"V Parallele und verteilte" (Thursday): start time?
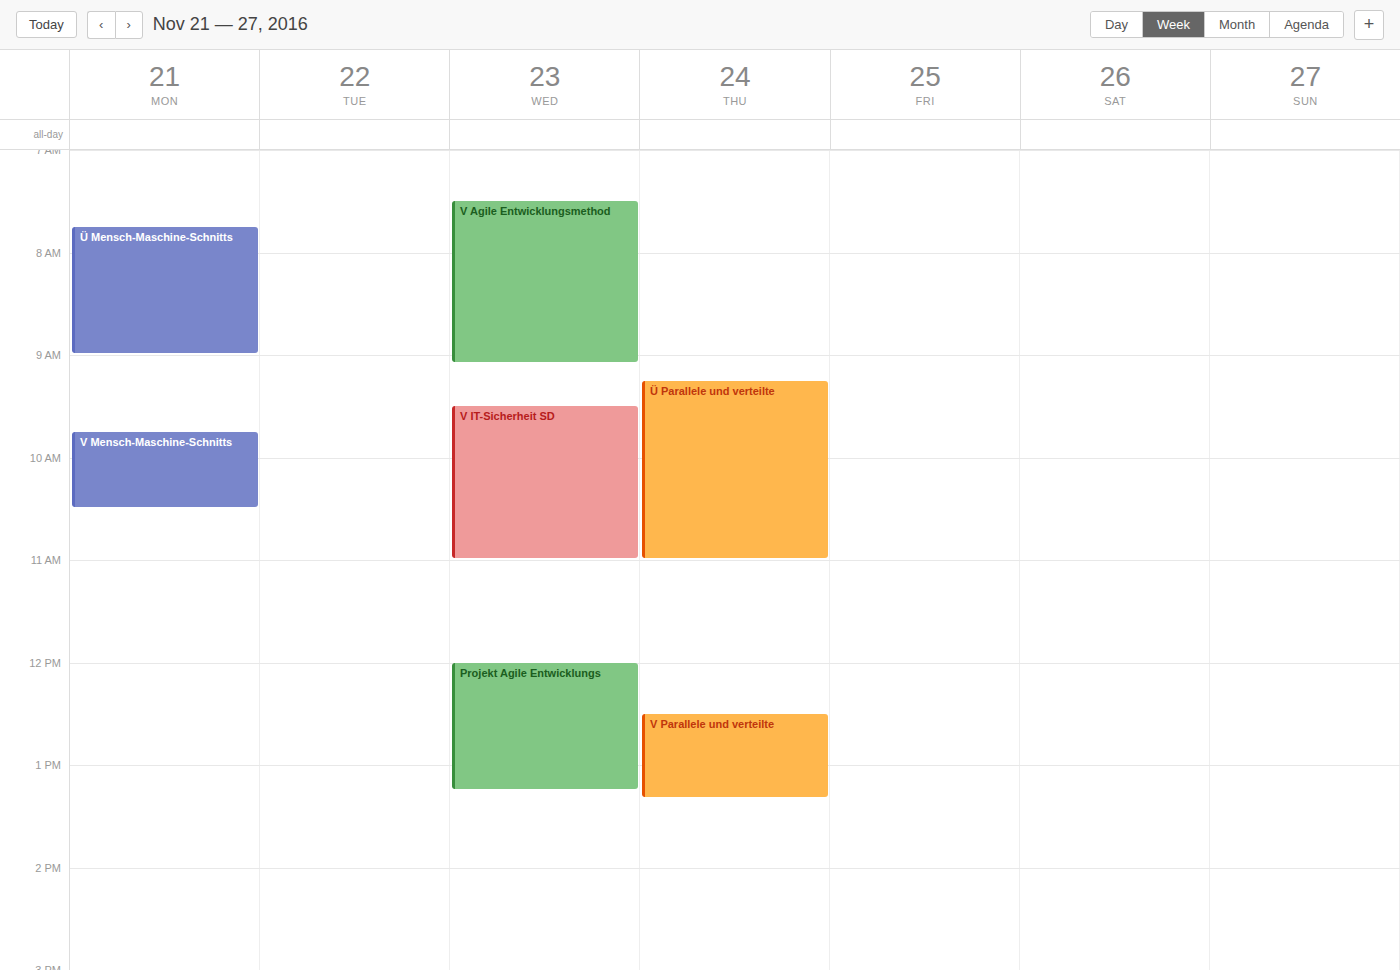
12:30